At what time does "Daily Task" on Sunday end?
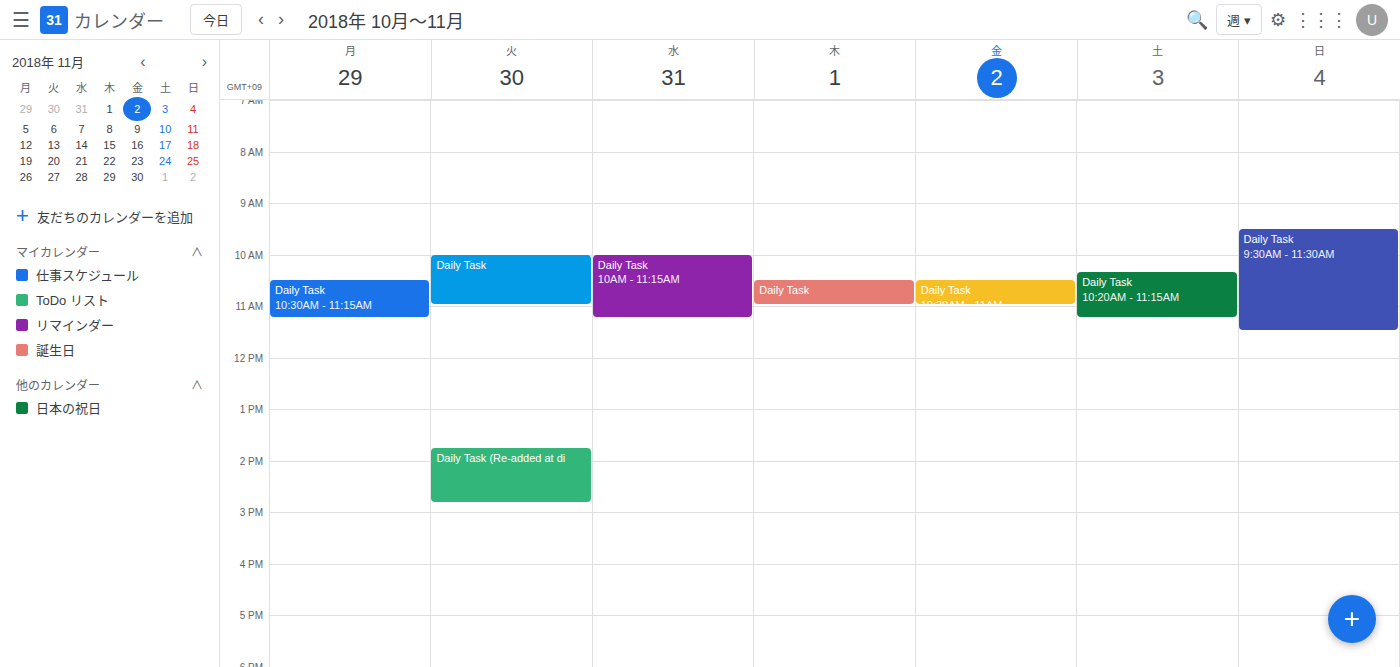
11:30 AM